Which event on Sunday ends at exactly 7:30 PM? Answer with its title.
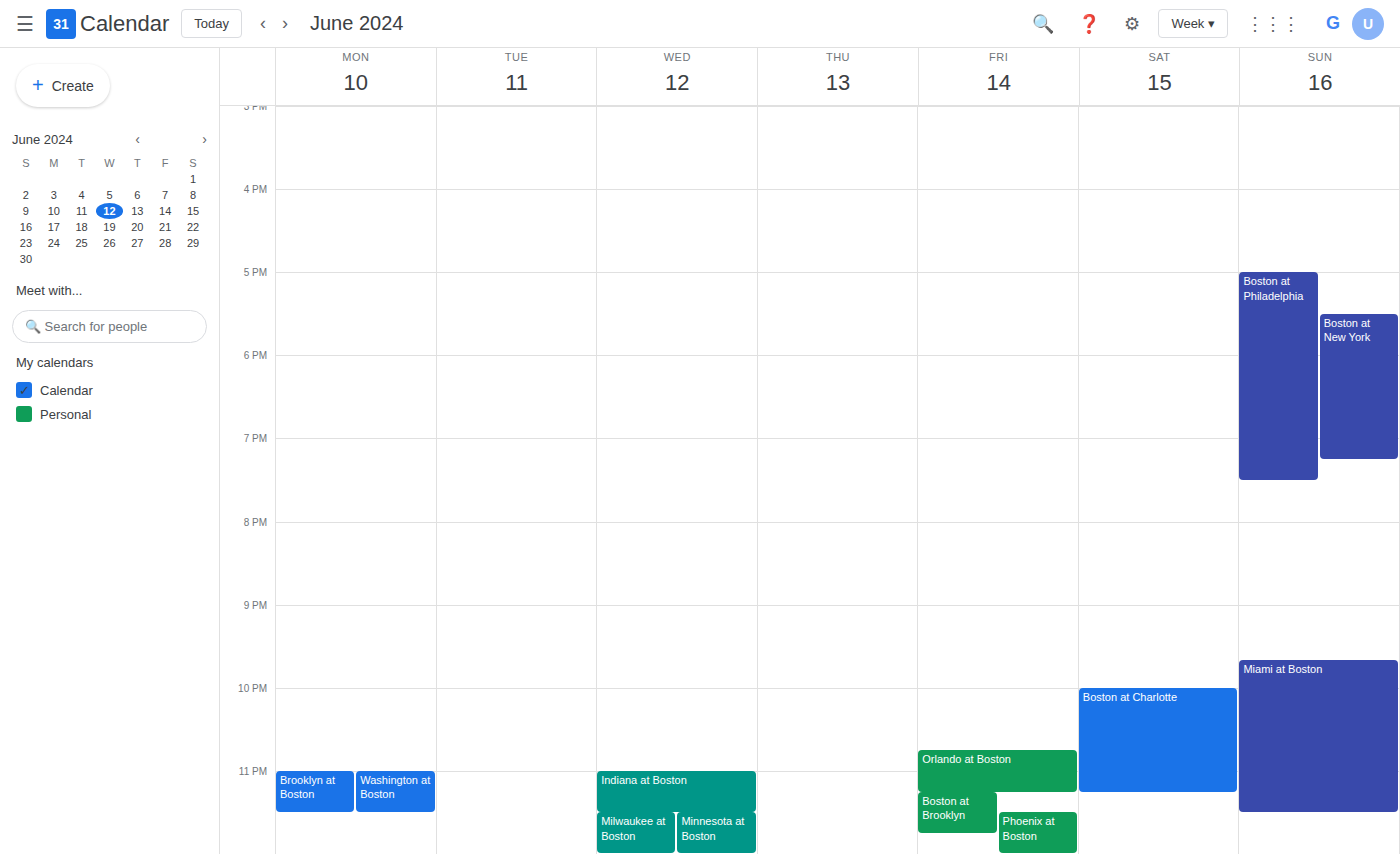
"Boston at Philadelphia"